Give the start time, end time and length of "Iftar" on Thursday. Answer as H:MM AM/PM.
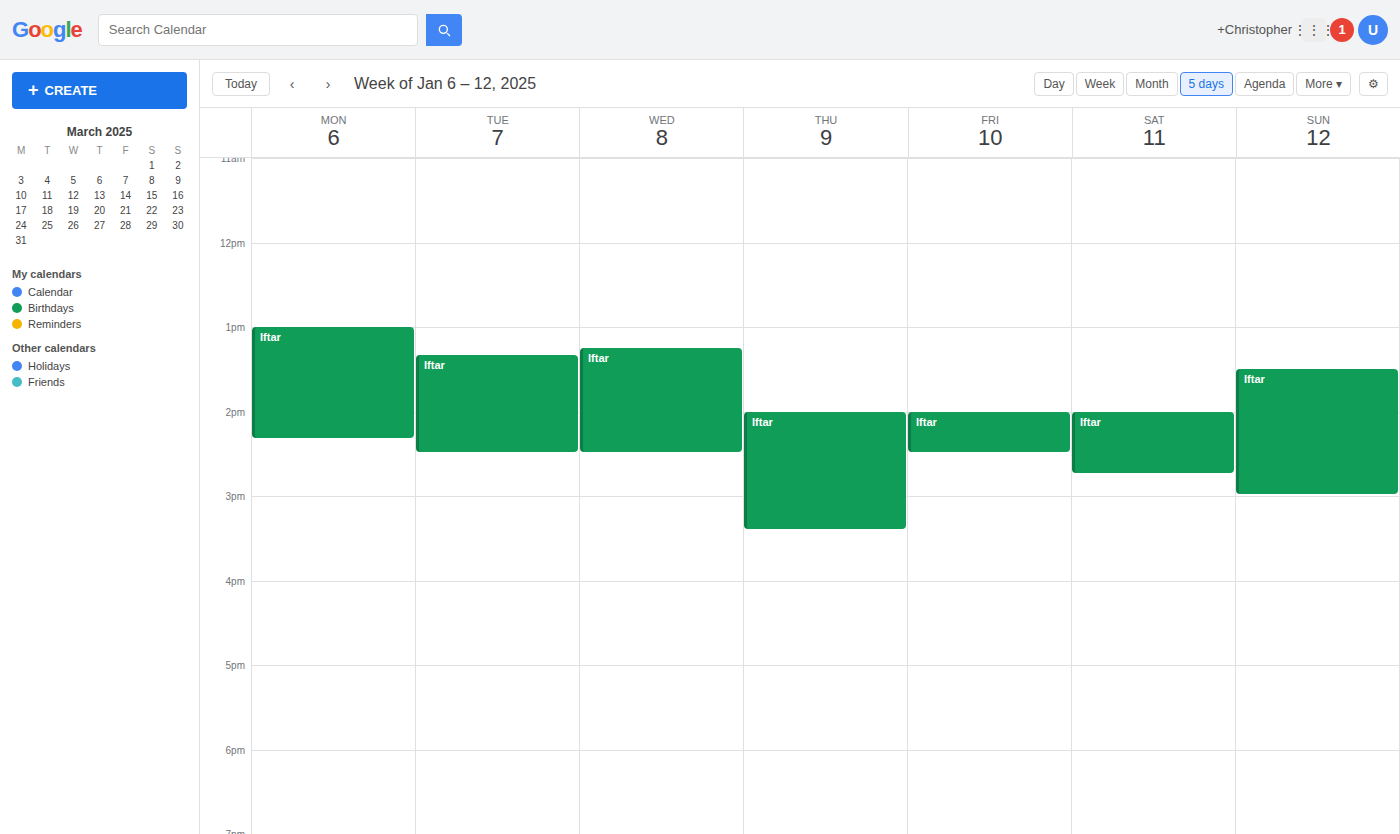
2:00 PM to 3:25 PM, 1 hour 25 minutes